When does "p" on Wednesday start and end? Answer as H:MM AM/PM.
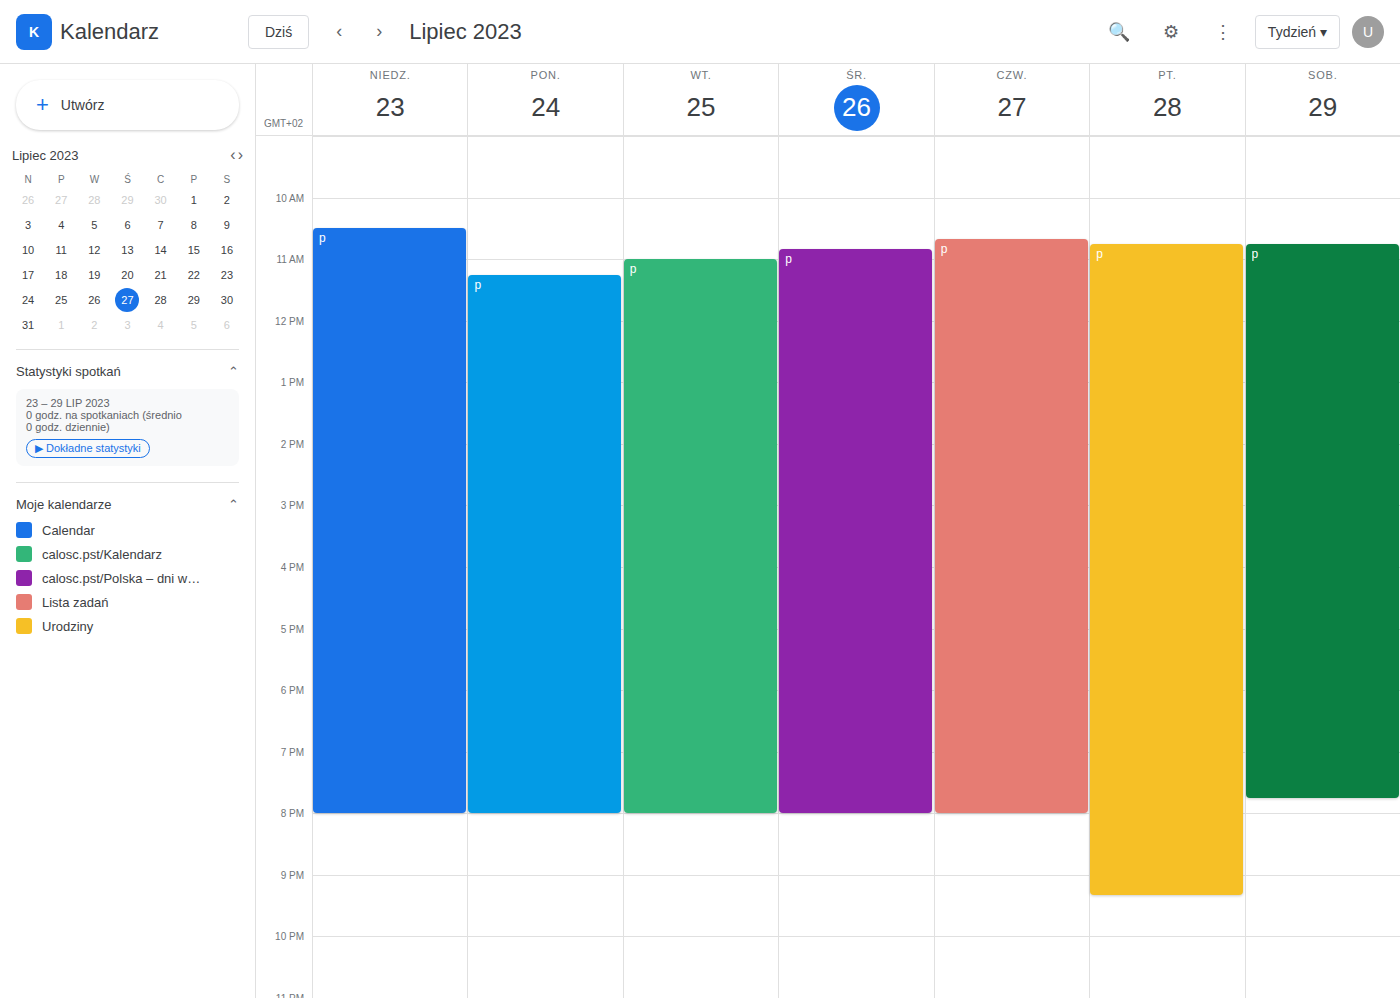
10:50 AM to 8:00 PM